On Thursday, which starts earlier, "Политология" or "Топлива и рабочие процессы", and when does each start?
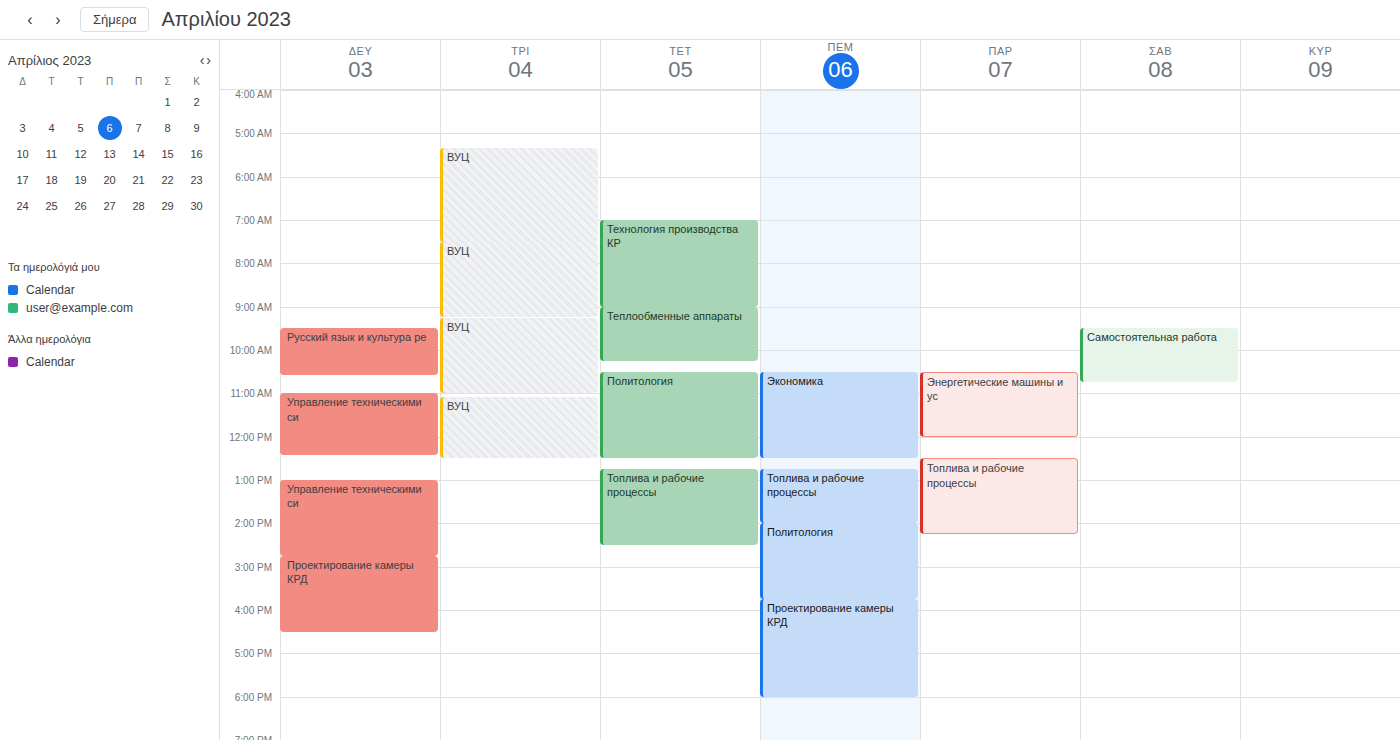
"Топлива и рабочие процессы" 12:45; "Политология" 14:00.